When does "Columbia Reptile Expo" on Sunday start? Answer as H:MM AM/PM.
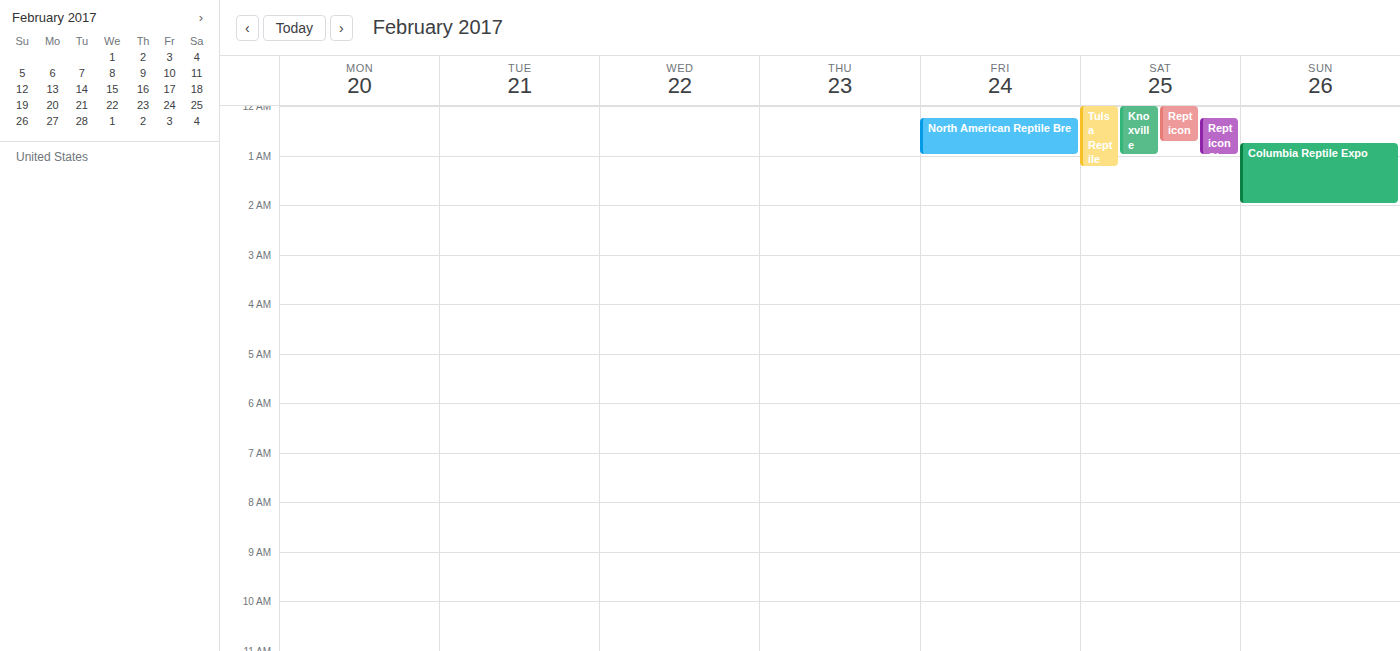
12:45 AM